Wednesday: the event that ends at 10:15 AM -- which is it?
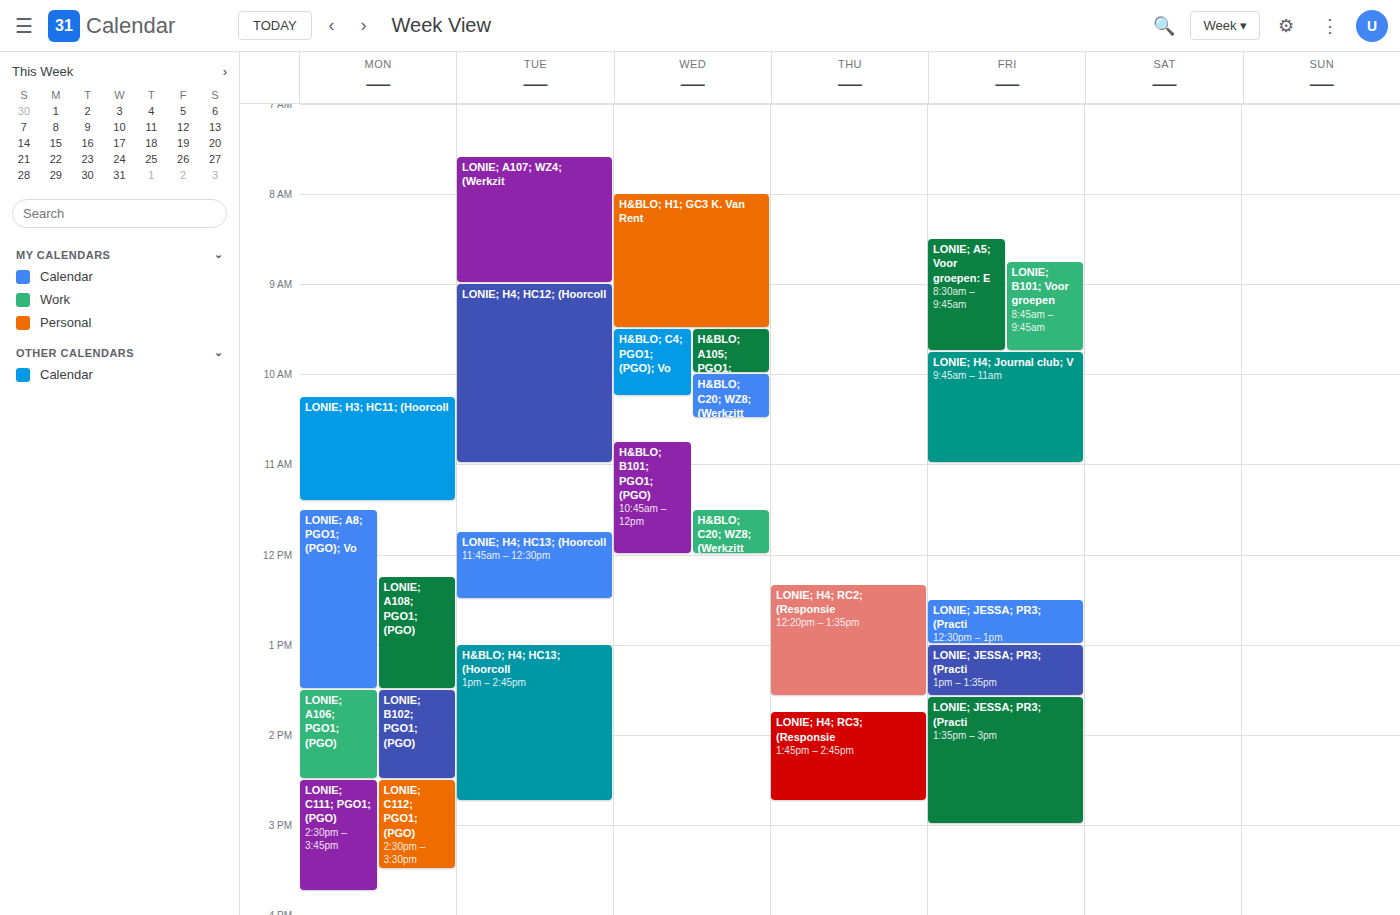
"H&BLO; C4; PGO1; (PGO); Vo"